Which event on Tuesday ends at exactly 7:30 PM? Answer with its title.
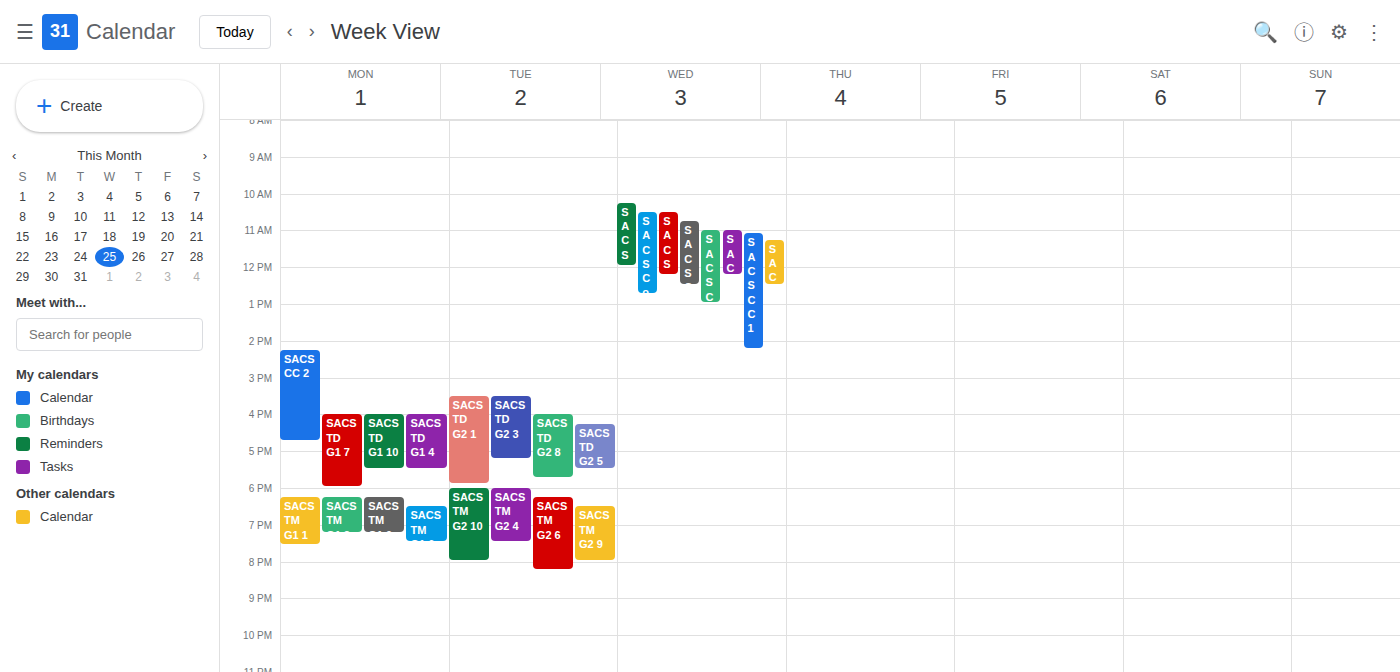
"SACS TM G2 4"